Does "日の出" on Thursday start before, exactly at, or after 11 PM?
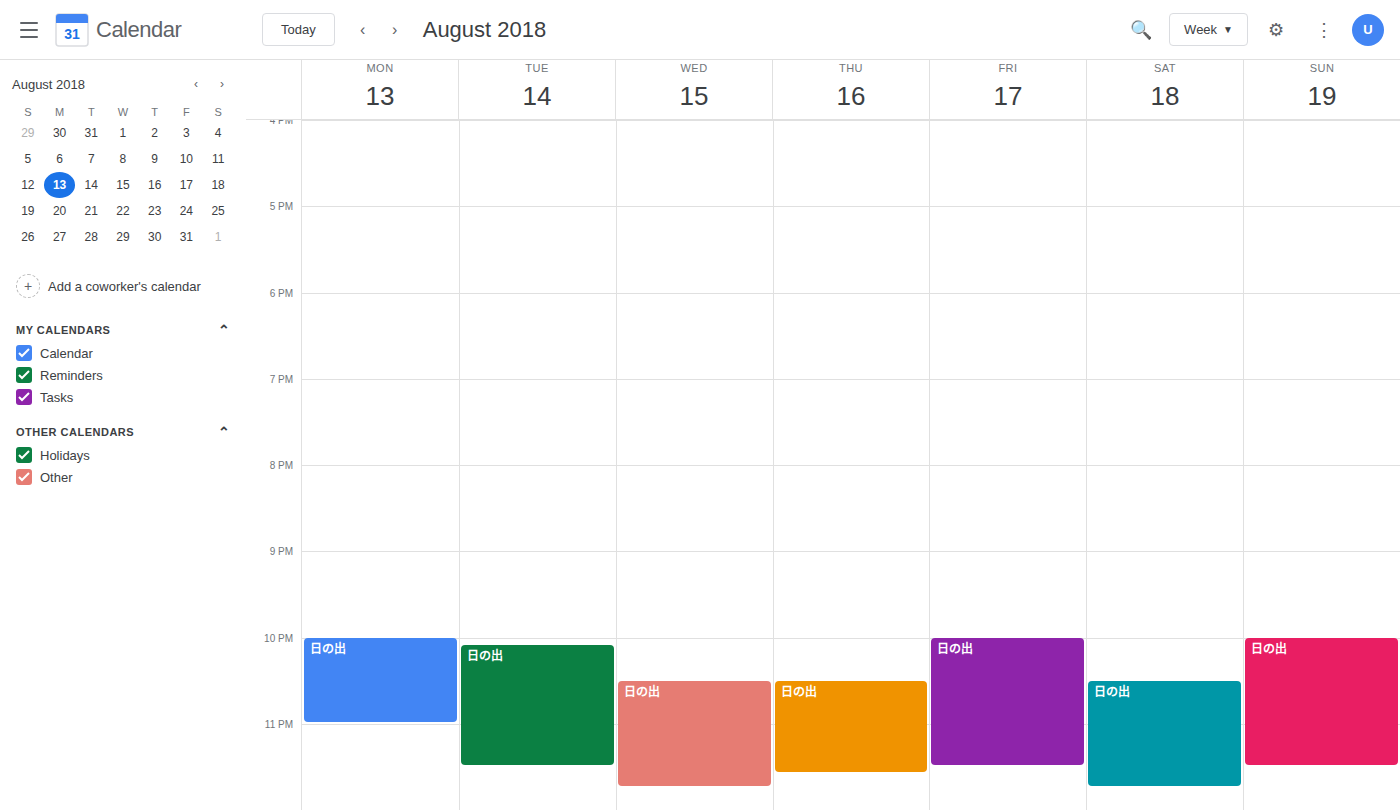
10:30 PM -- before 11 PM, 30 minutes above the 11 PM line.